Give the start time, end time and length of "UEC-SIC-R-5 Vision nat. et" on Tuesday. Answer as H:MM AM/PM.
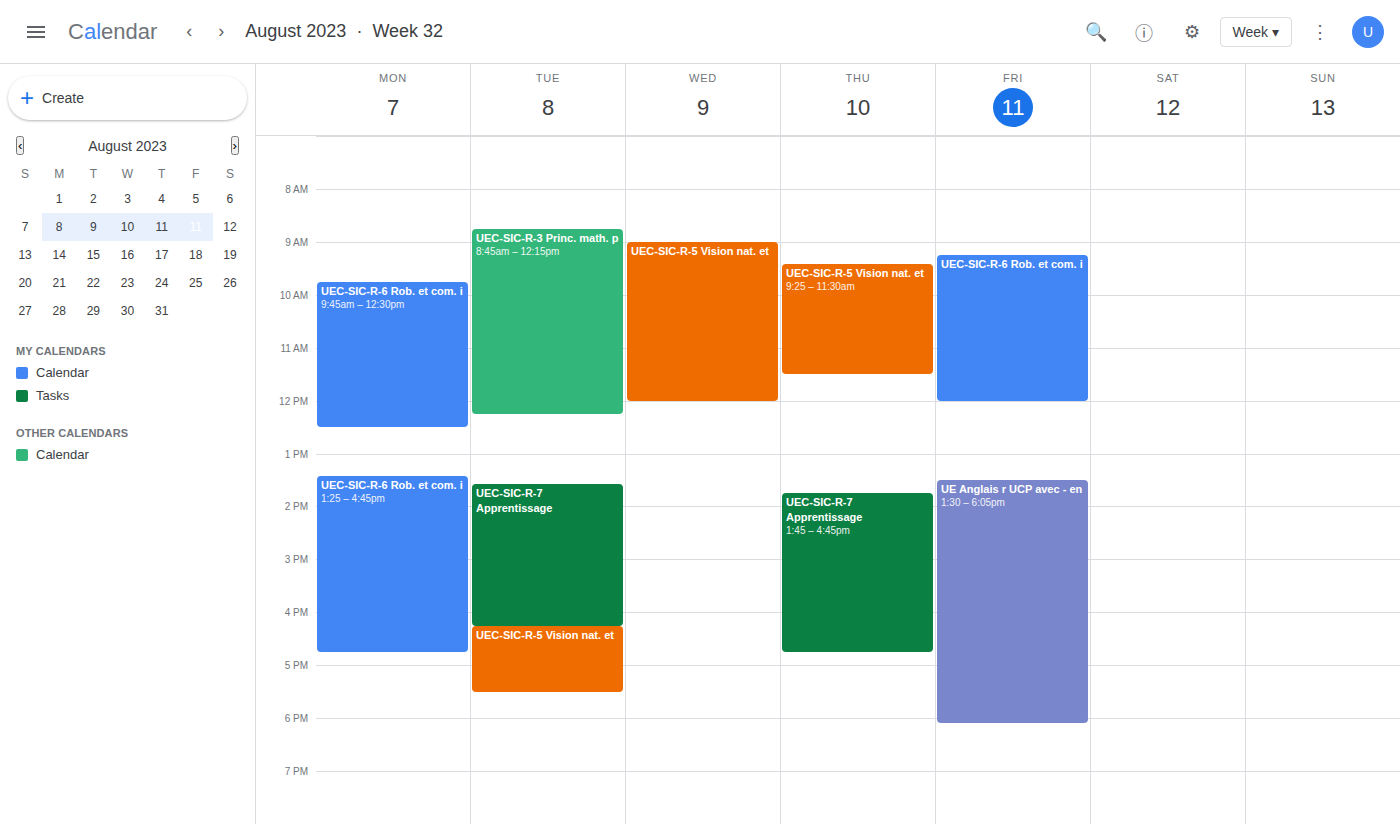
4:15 PM to 5:30 PM, 1 hour 15 minutes